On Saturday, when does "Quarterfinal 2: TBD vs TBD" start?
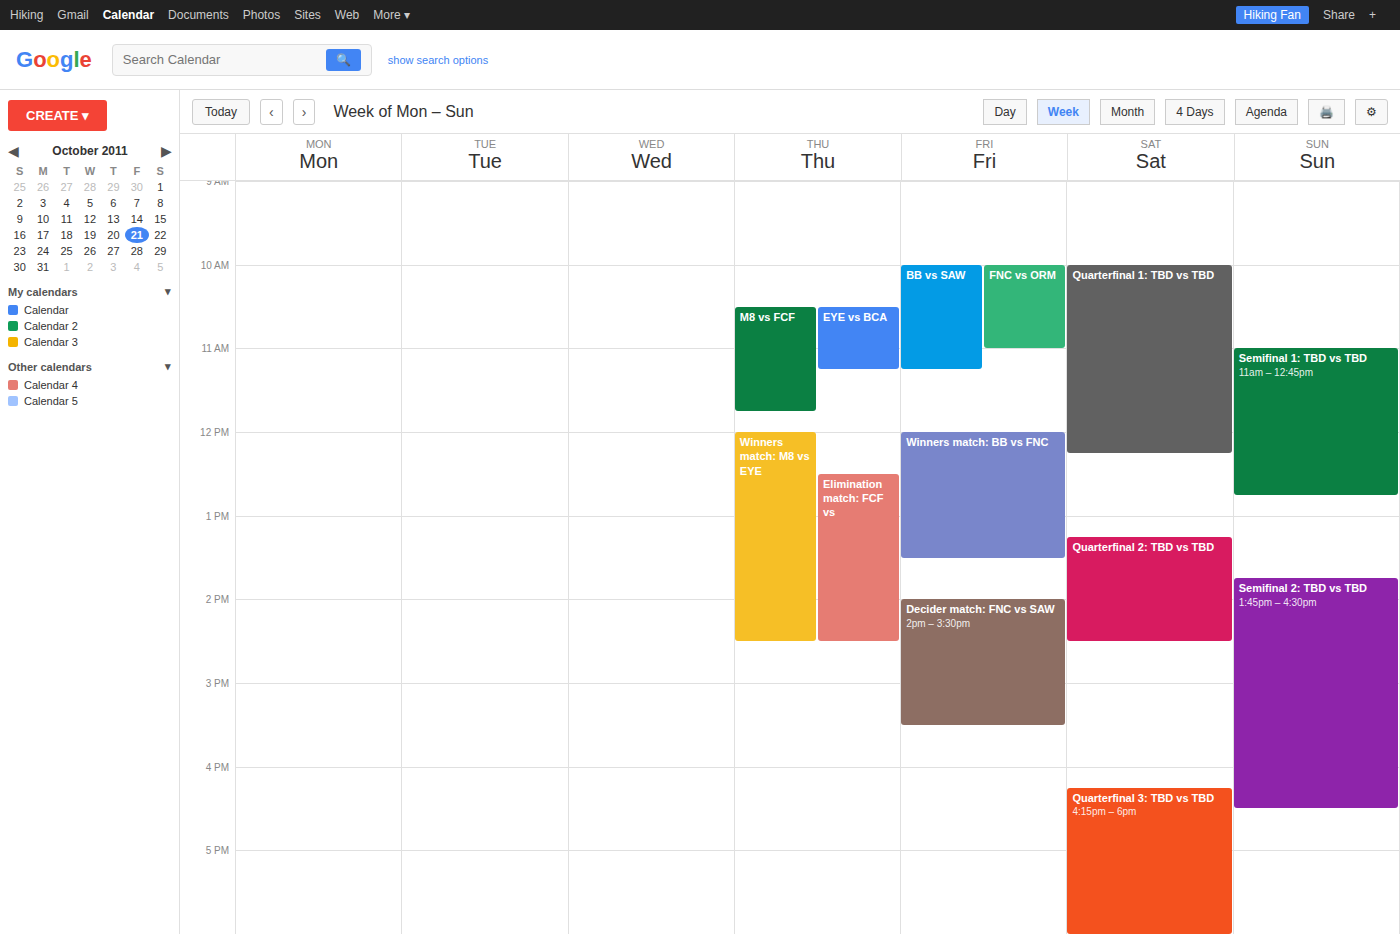
1:15 PM